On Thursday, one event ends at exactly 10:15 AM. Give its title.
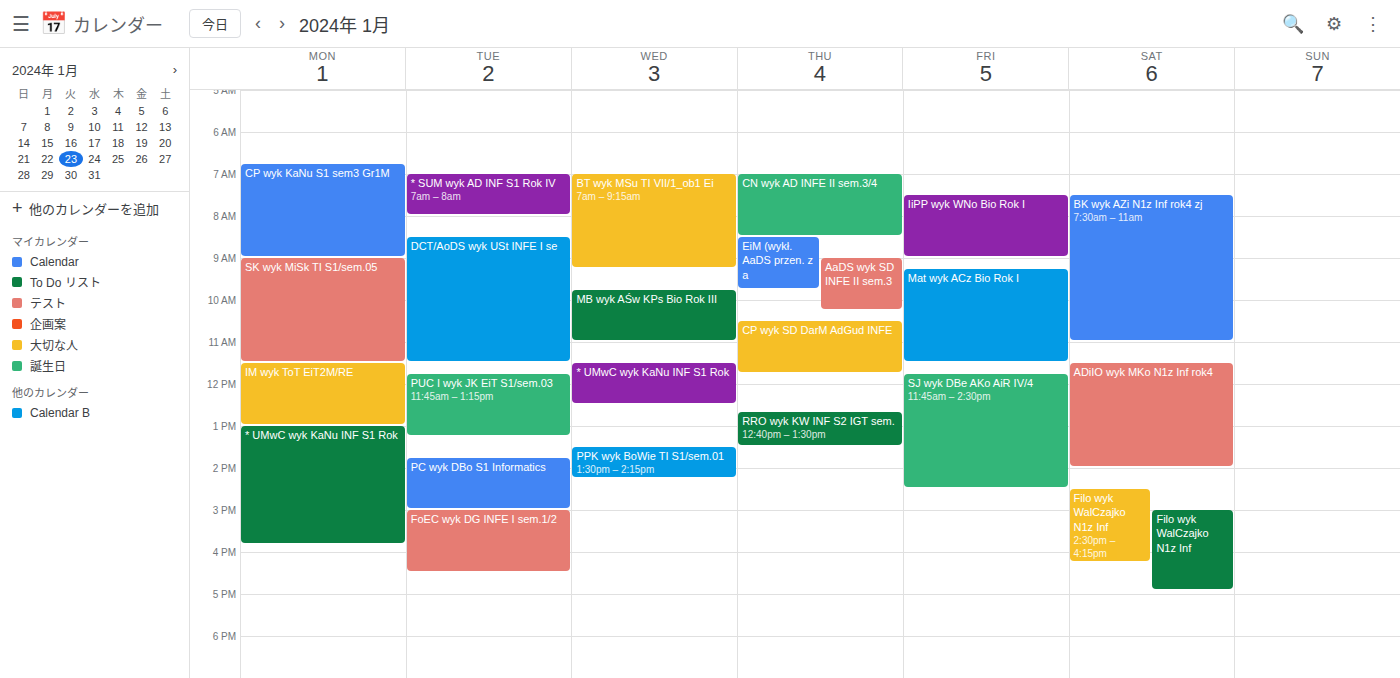
"AaDS wyk SD INFE II sem.3"